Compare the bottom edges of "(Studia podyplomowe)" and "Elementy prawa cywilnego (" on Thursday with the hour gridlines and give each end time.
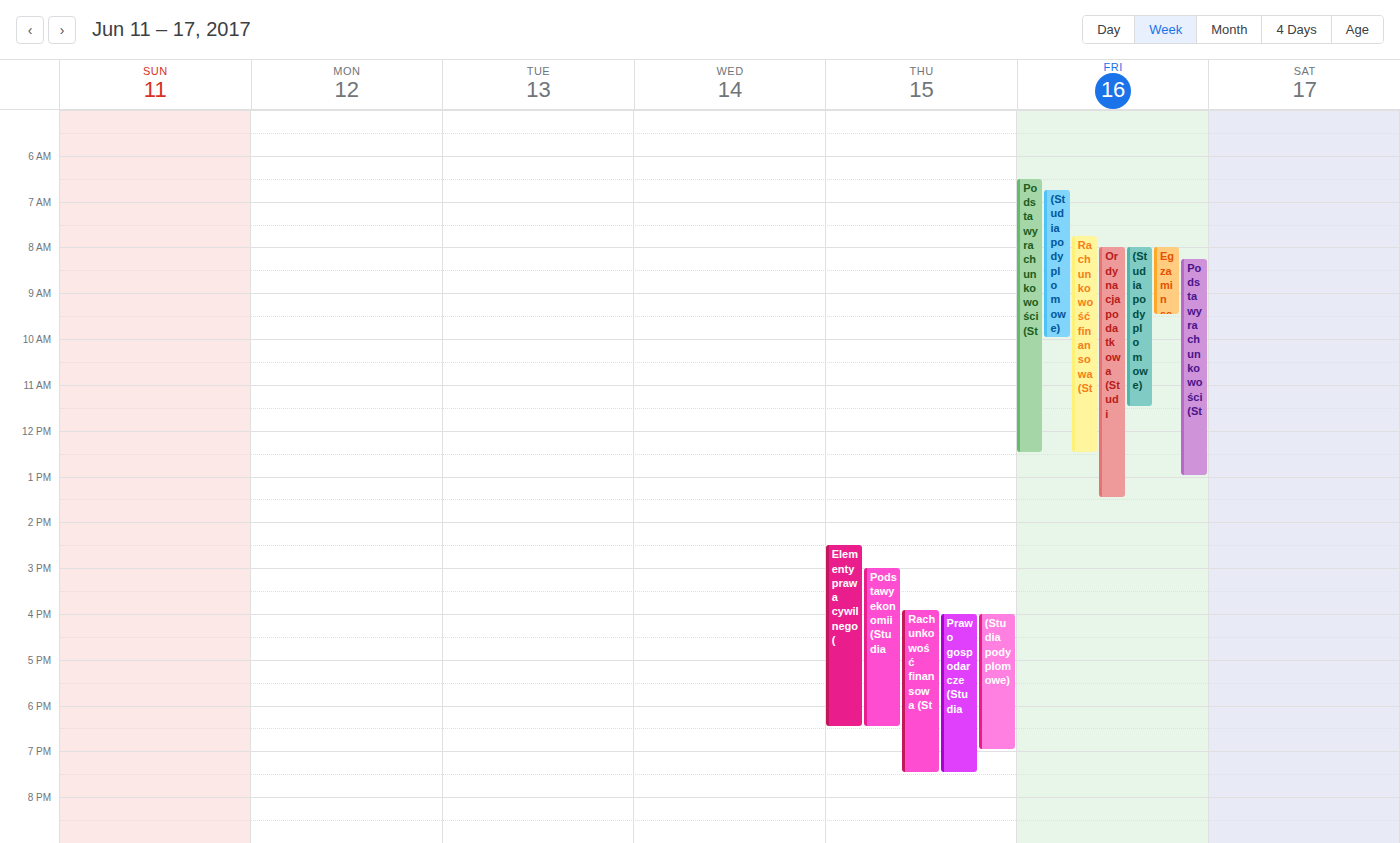
"(Studia podyplomowe)": 7:00 PM, exactly on the 7 PM line. "Elementy prawa cywilnego (": 6:30 PM, halfway between the 6 PM and 7 PM lines.